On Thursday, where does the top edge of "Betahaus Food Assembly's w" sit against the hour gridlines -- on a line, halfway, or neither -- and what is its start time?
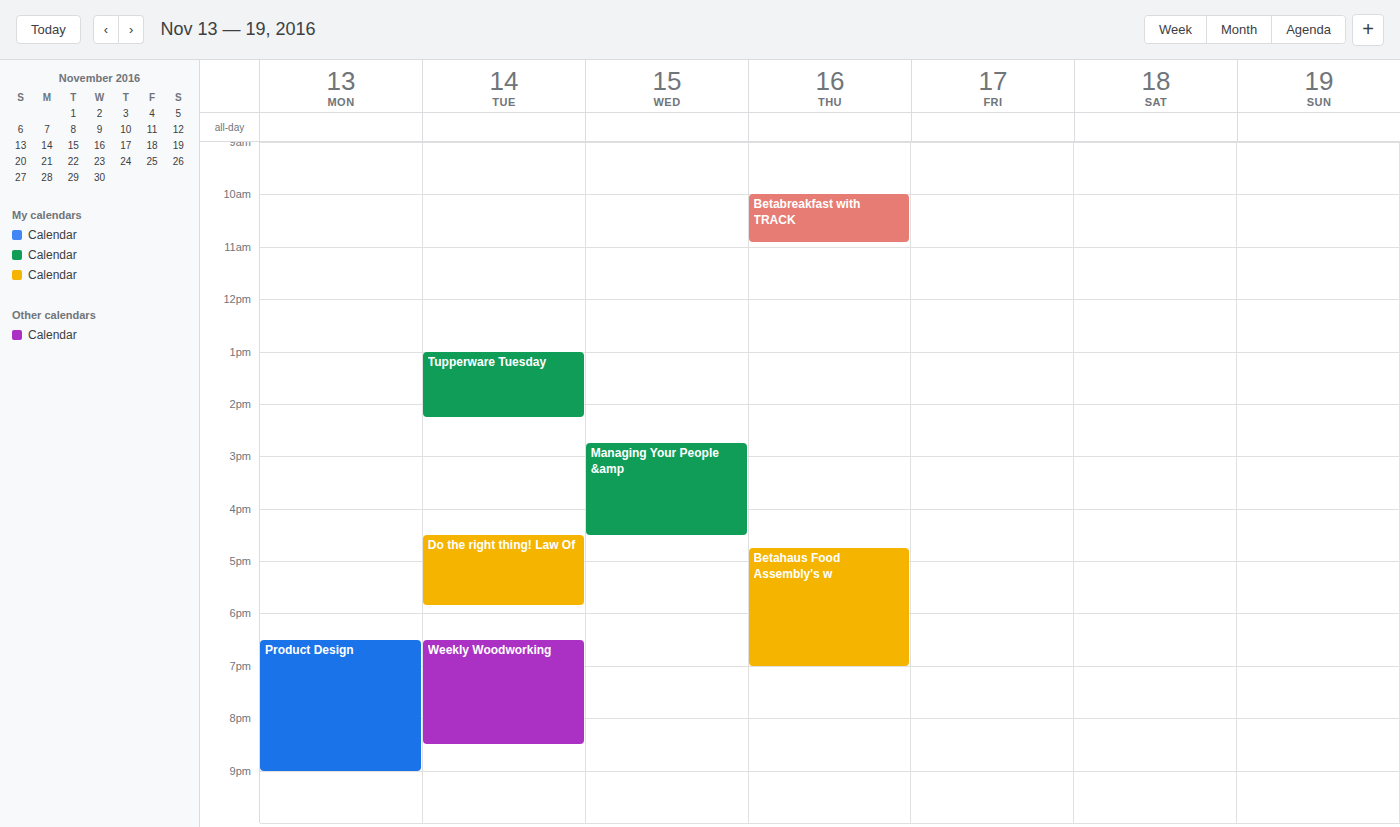
16:45 -- neither: three quarters of the way from the 16:00 line to the 17:00 line.